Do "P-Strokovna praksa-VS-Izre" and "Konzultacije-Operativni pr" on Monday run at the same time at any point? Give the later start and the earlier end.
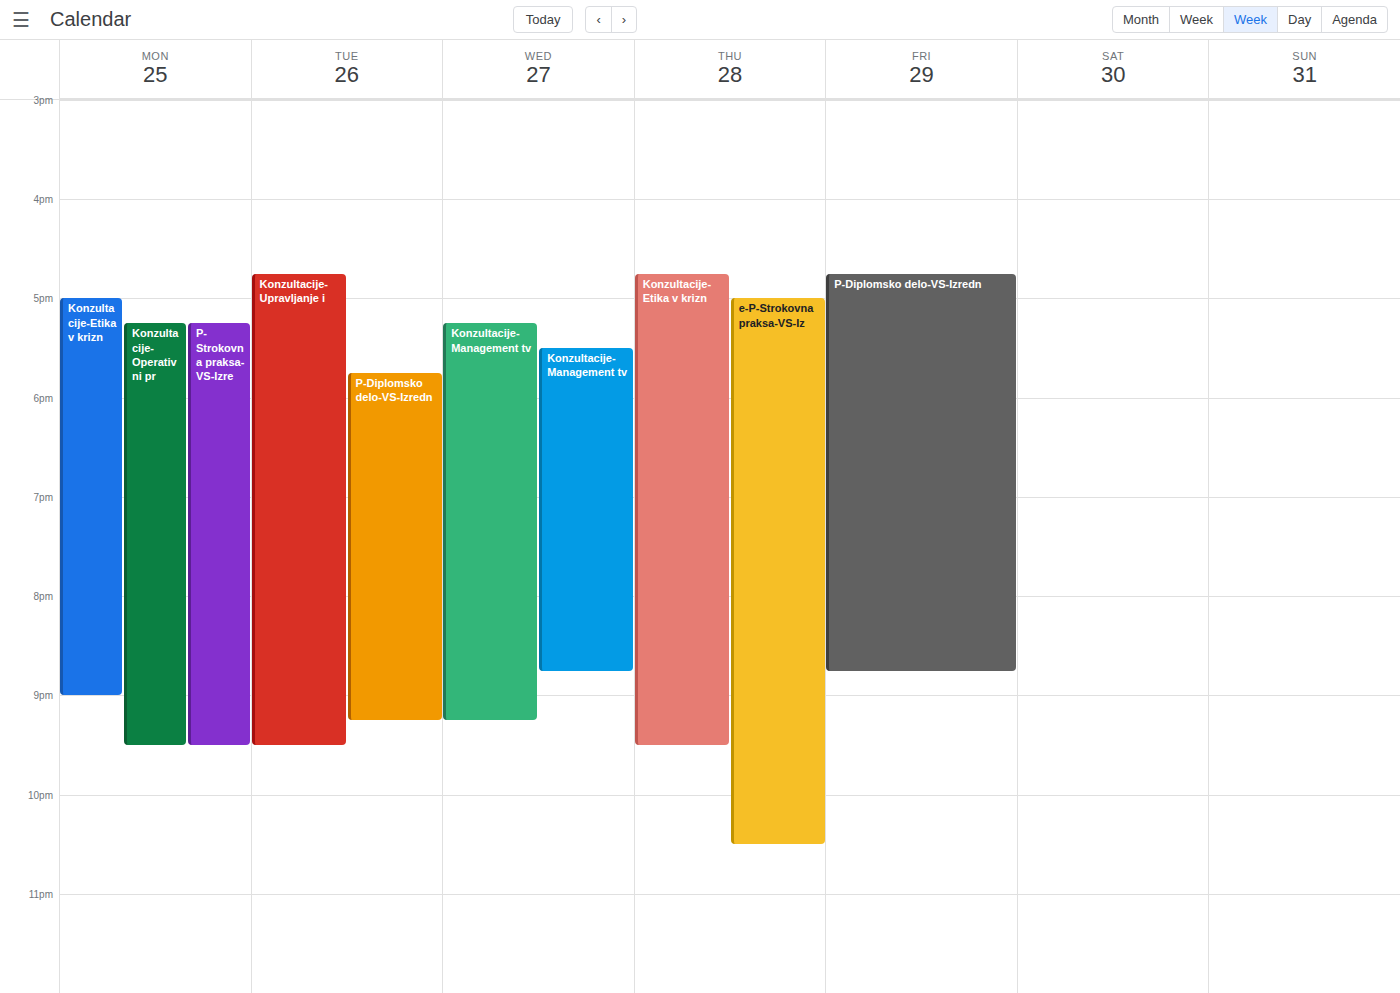
"Konzultacije-Operativni pr" runs 5:15 PM to 9:30 PM, inside "P-Strokovna praksa-VS-Izre" -- they overlap.